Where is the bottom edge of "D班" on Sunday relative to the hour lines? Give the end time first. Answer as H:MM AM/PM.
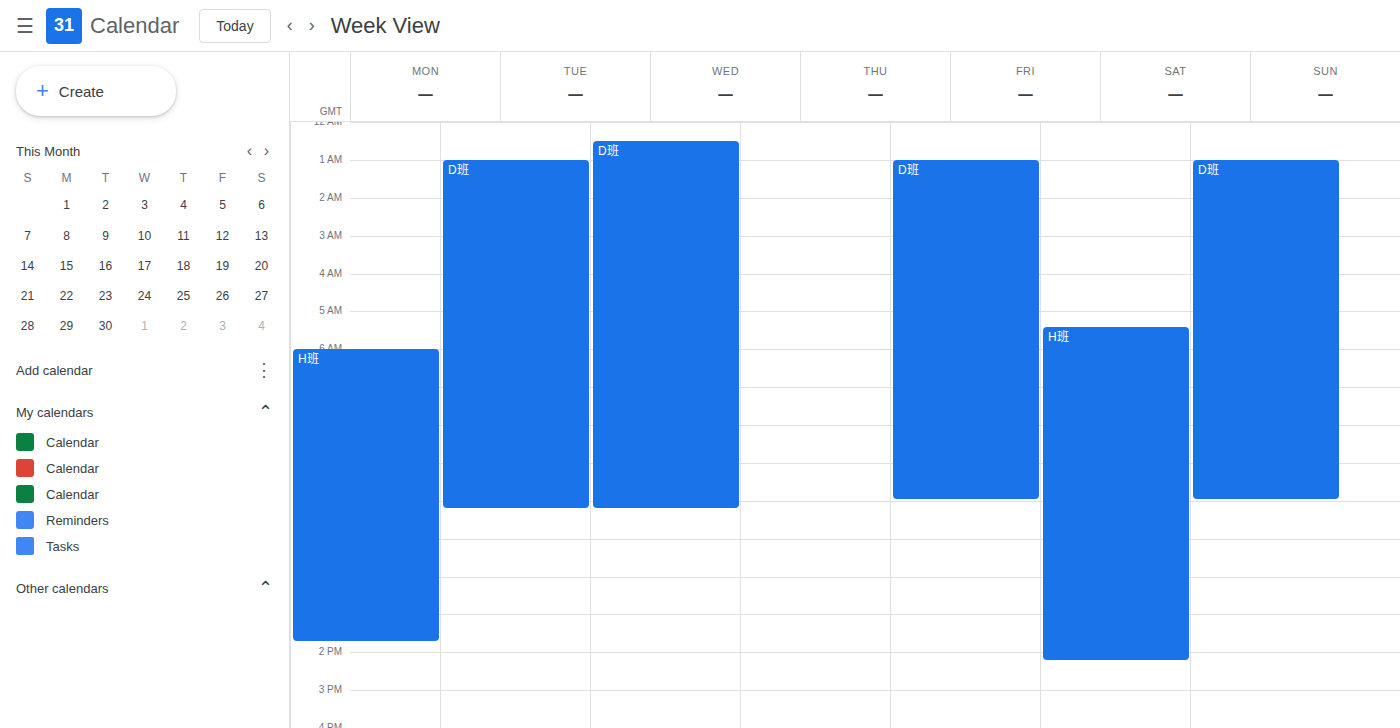
10:00 AM -- exactly on the 10 AM line.